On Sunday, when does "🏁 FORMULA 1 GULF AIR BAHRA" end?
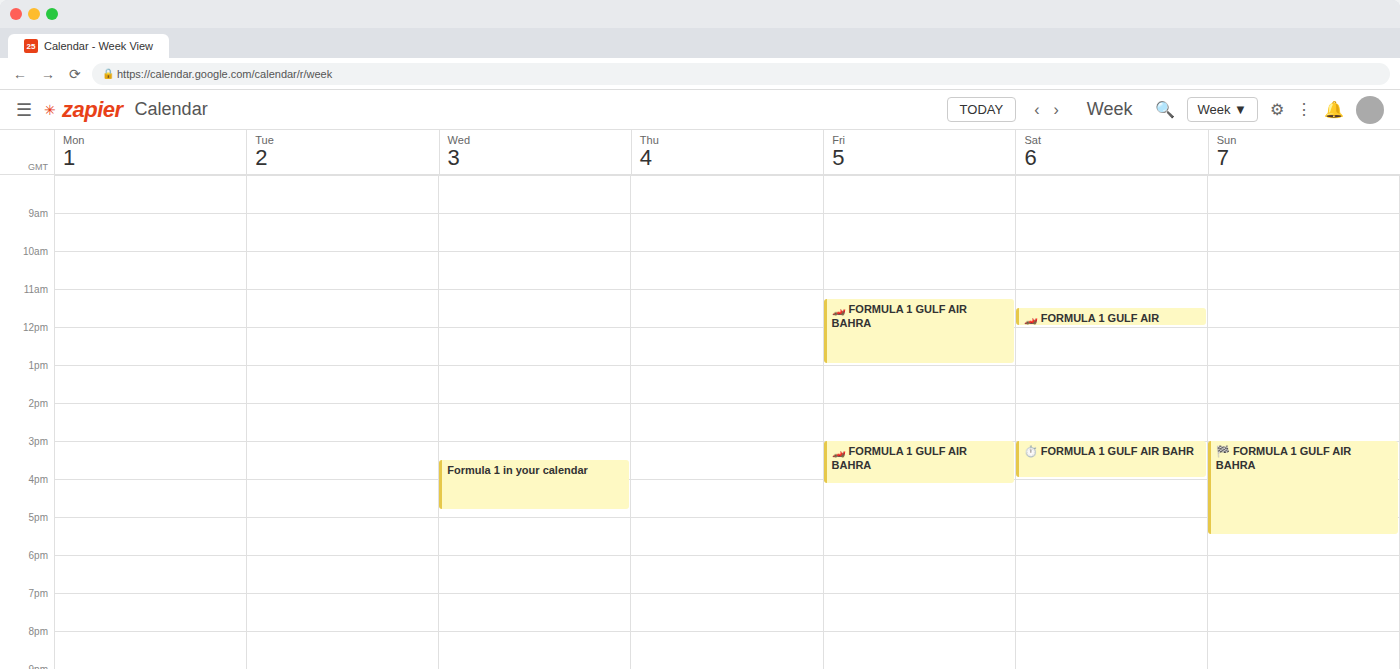
5:30 PM